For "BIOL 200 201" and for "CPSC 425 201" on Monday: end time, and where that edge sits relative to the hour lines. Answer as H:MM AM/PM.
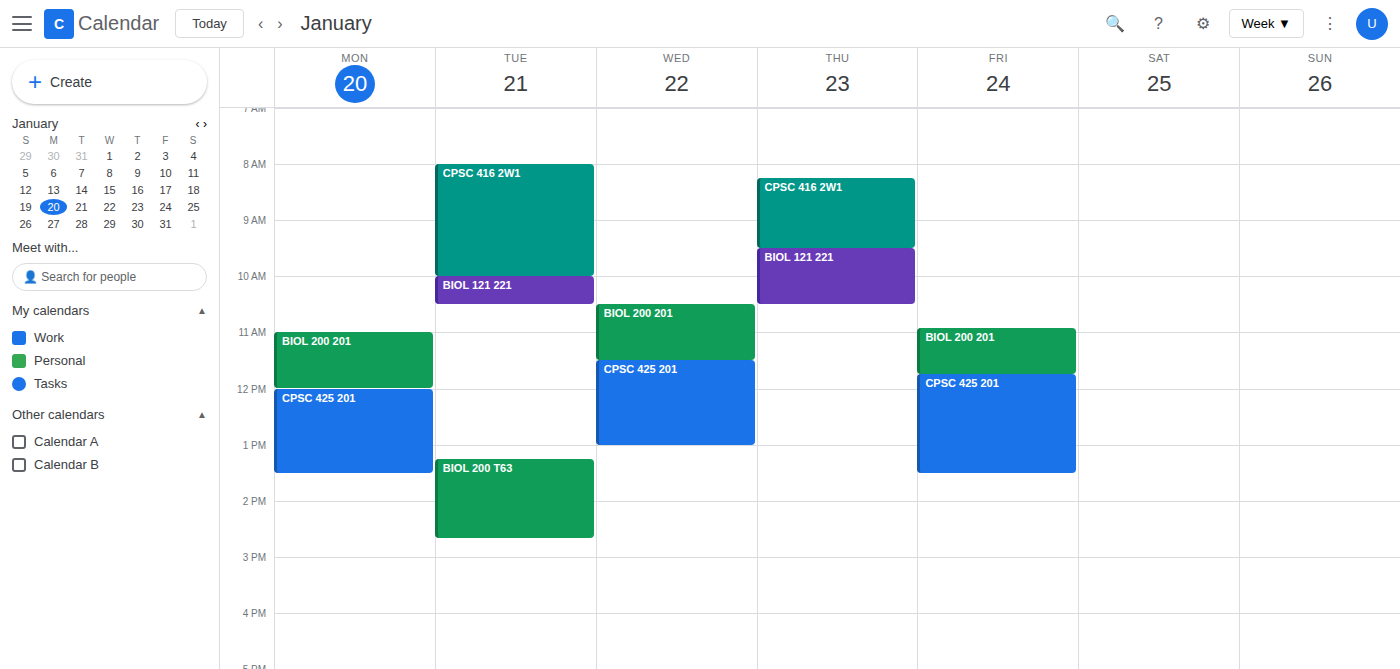
"BIOL 200 201": 12:00 PM, exactly on the 12 PM line. "CPSC 425 201": 1:30 PM, halfway between the 1 PM and 2 PM lines.